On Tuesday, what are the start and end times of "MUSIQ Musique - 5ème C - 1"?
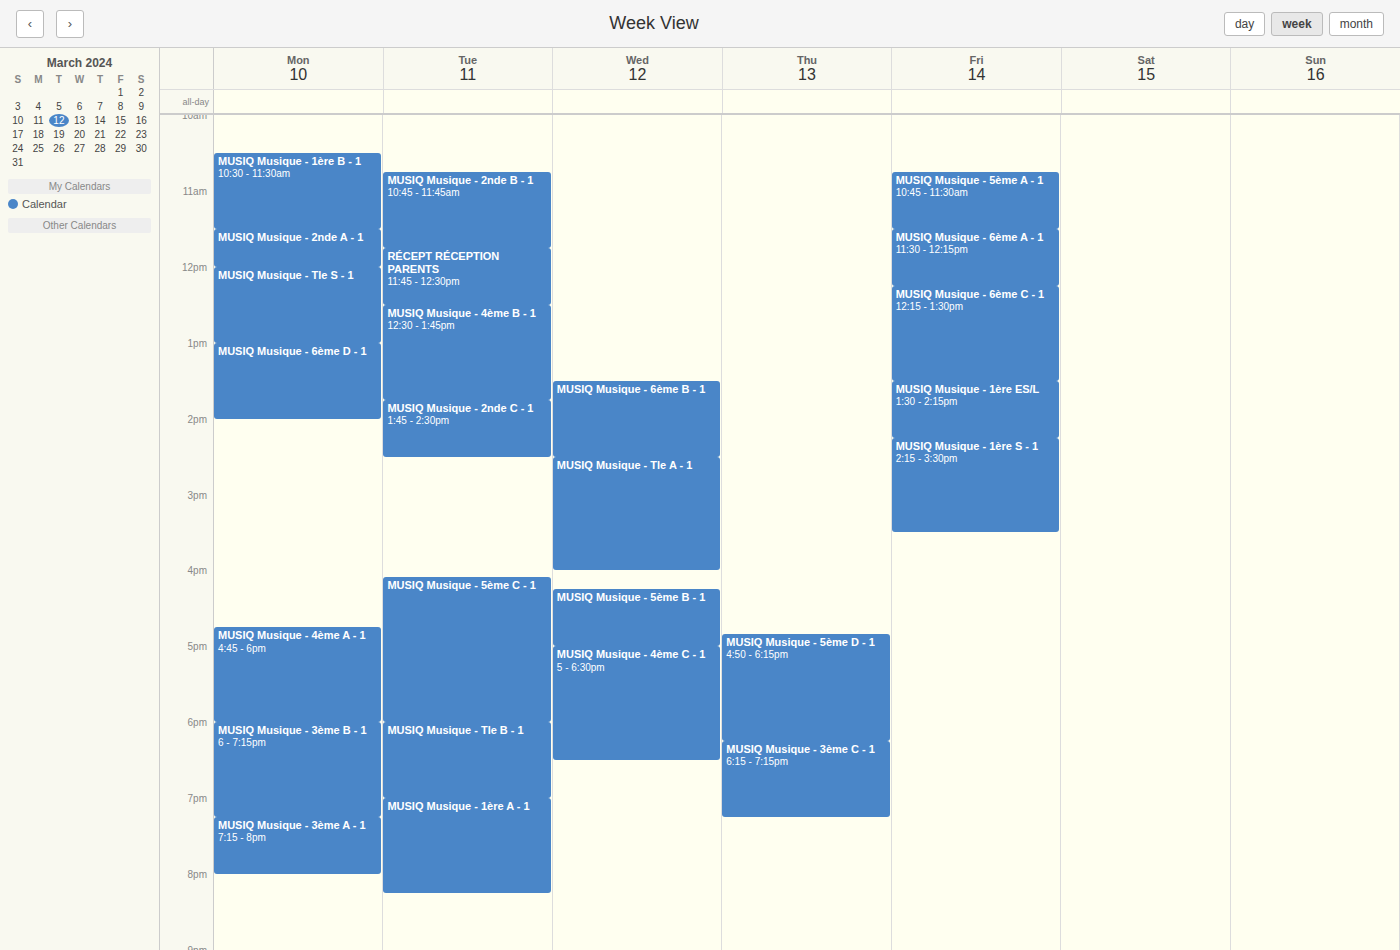
4:05 PM to 6:00 PM